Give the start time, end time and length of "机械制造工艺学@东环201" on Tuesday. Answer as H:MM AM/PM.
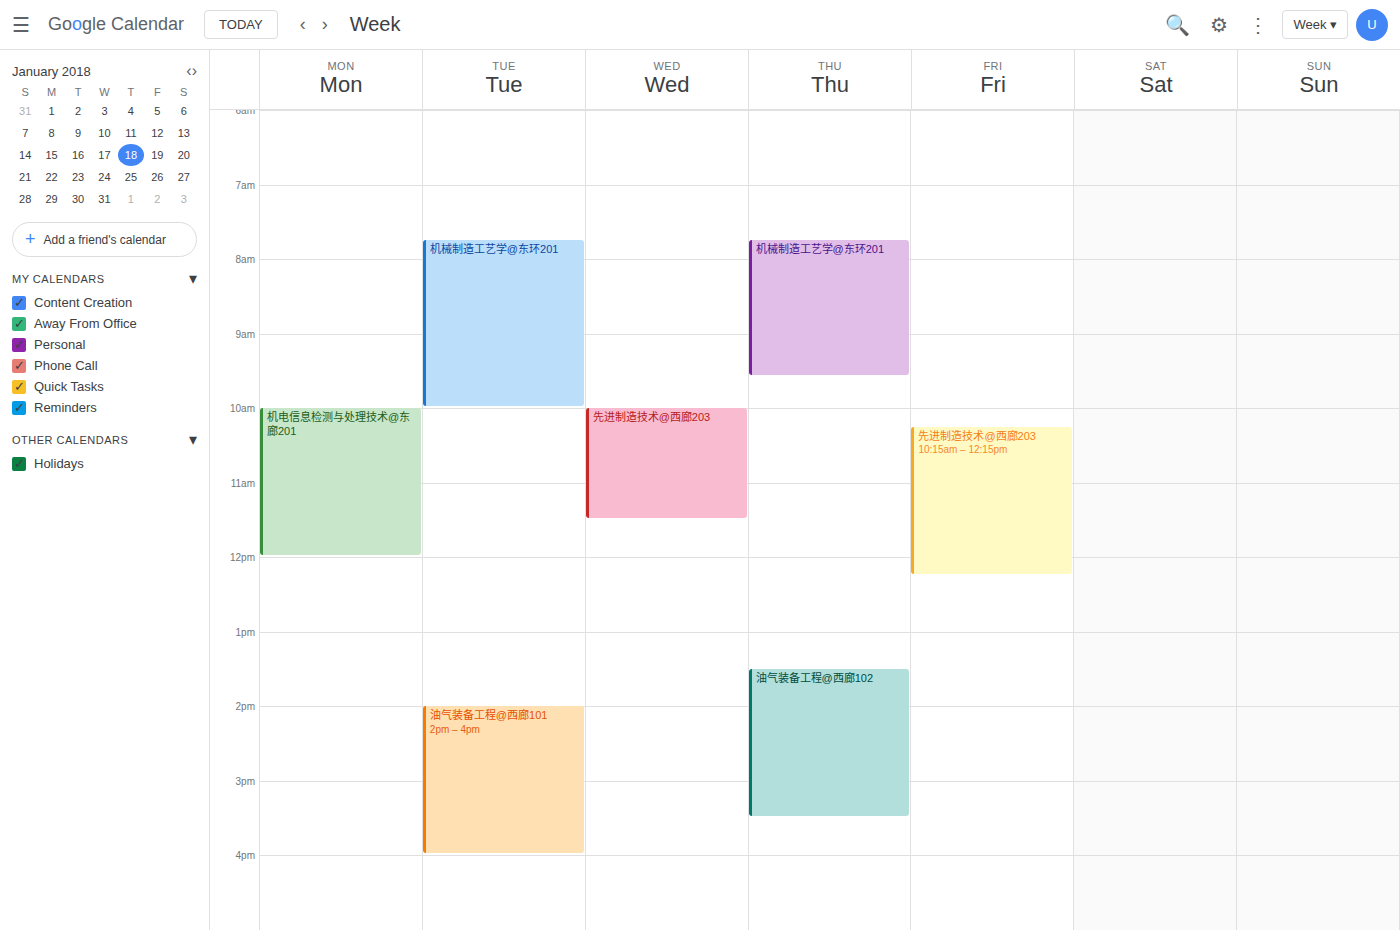
7:45 AM to 10:00 AM, 2 hours 15 minutes